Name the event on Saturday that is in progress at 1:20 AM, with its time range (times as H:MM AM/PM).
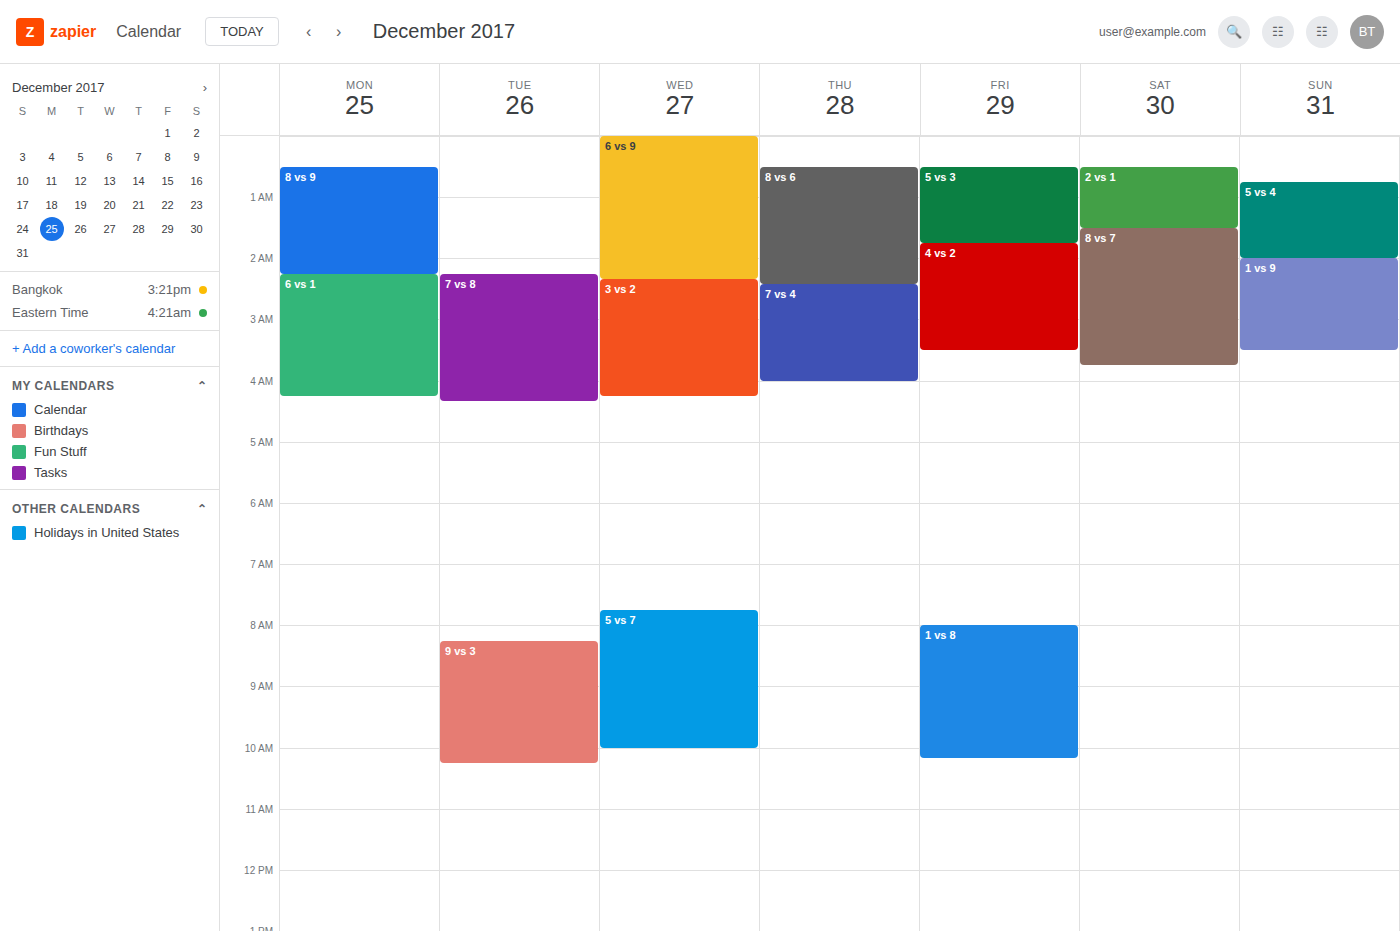
"2 vs 1", 12:30 AM to 1:30 AM